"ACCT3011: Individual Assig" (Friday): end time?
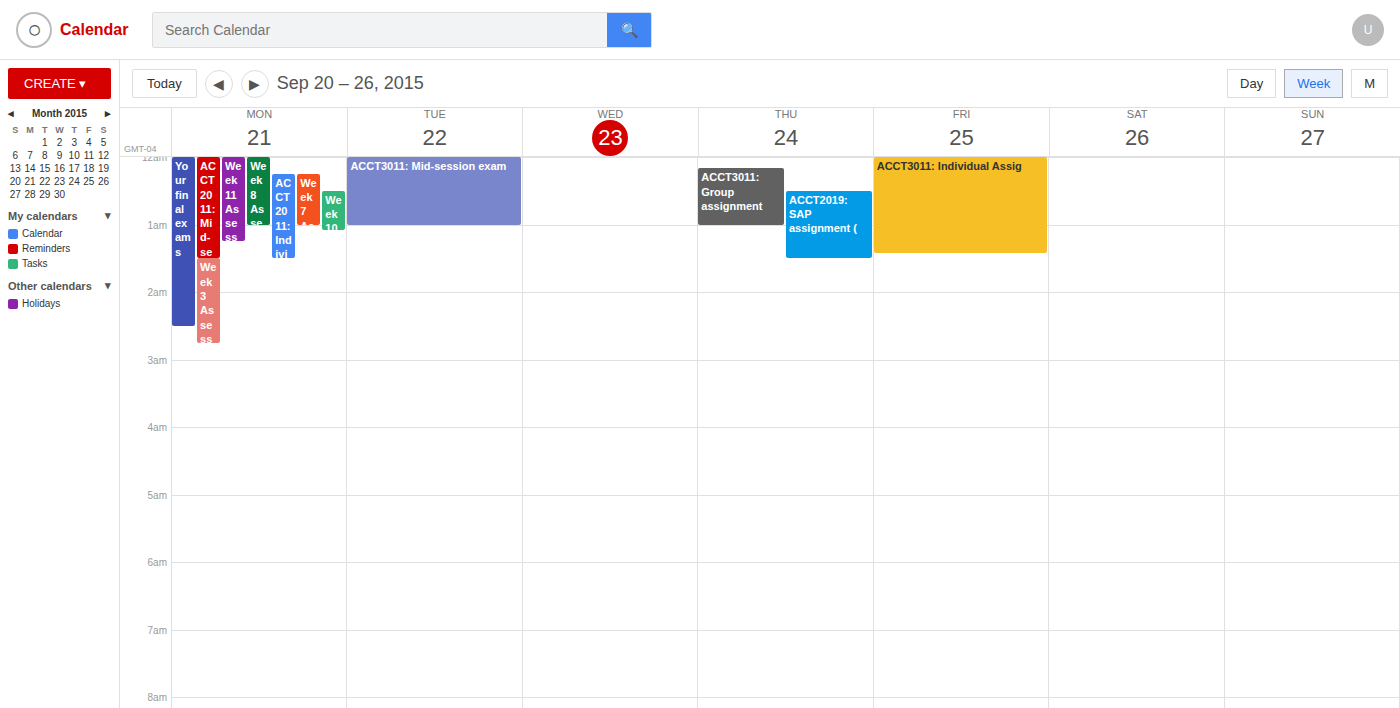
1:25 AM